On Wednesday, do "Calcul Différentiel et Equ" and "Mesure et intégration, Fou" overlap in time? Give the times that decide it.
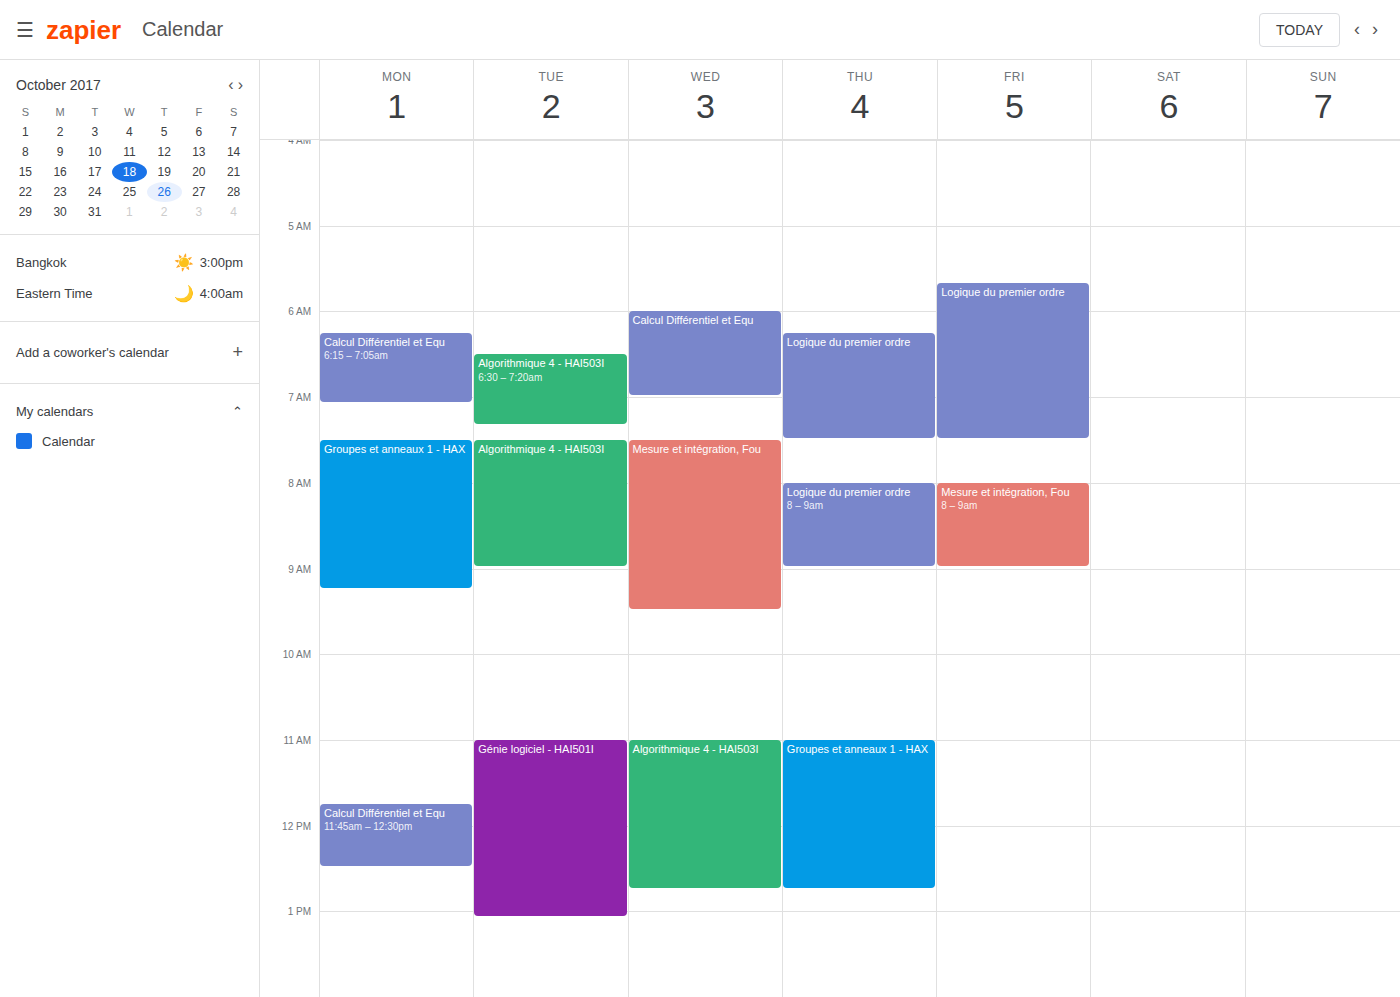
"Calcul Différentiel et Equ" ends at 7:00 AM and "Mesure et intégration, Fou" starts at 7:30 AM -- no overlap.